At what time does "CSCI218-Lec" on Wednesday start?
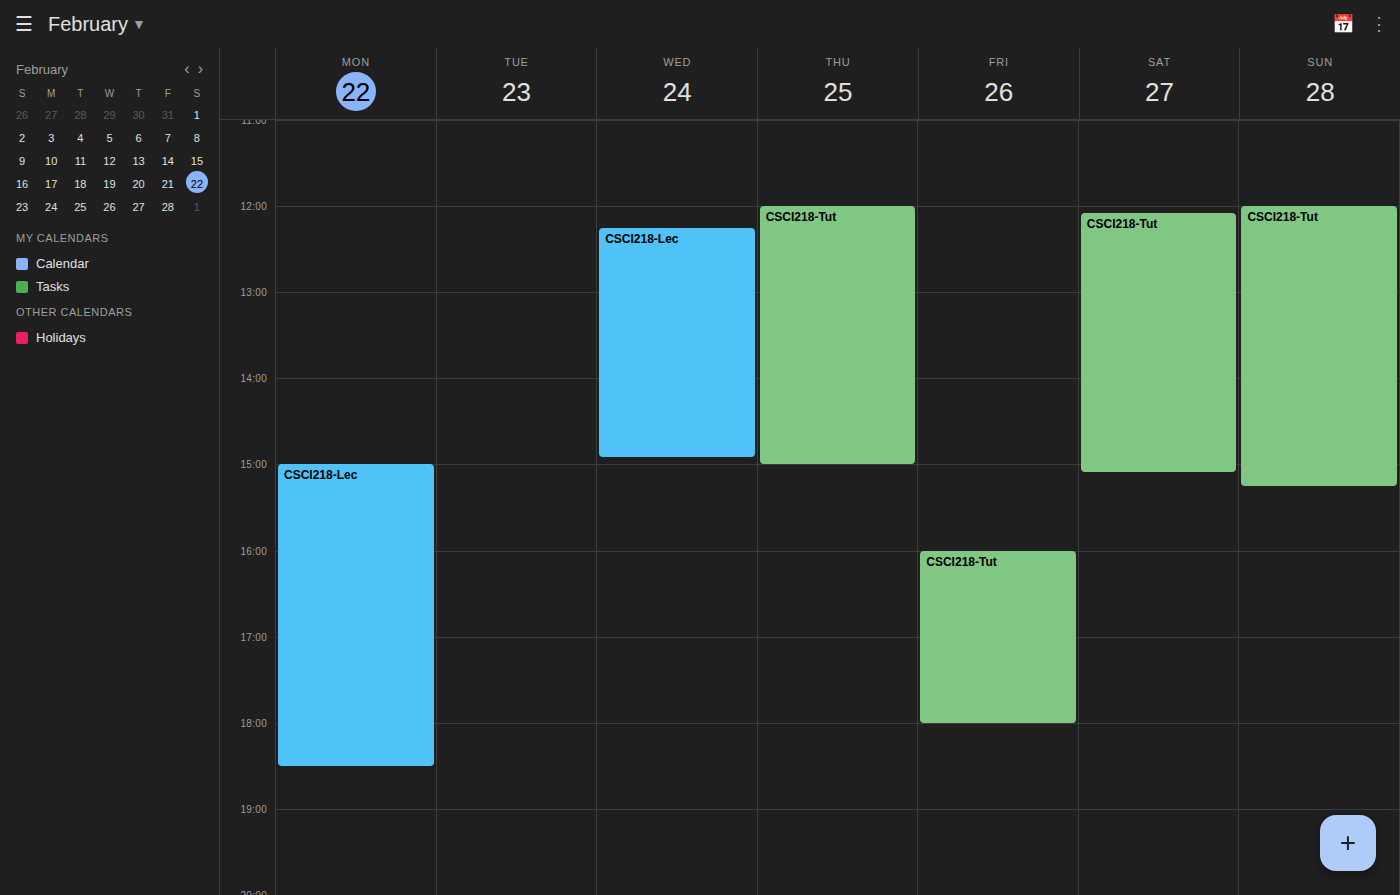
12:15 PM